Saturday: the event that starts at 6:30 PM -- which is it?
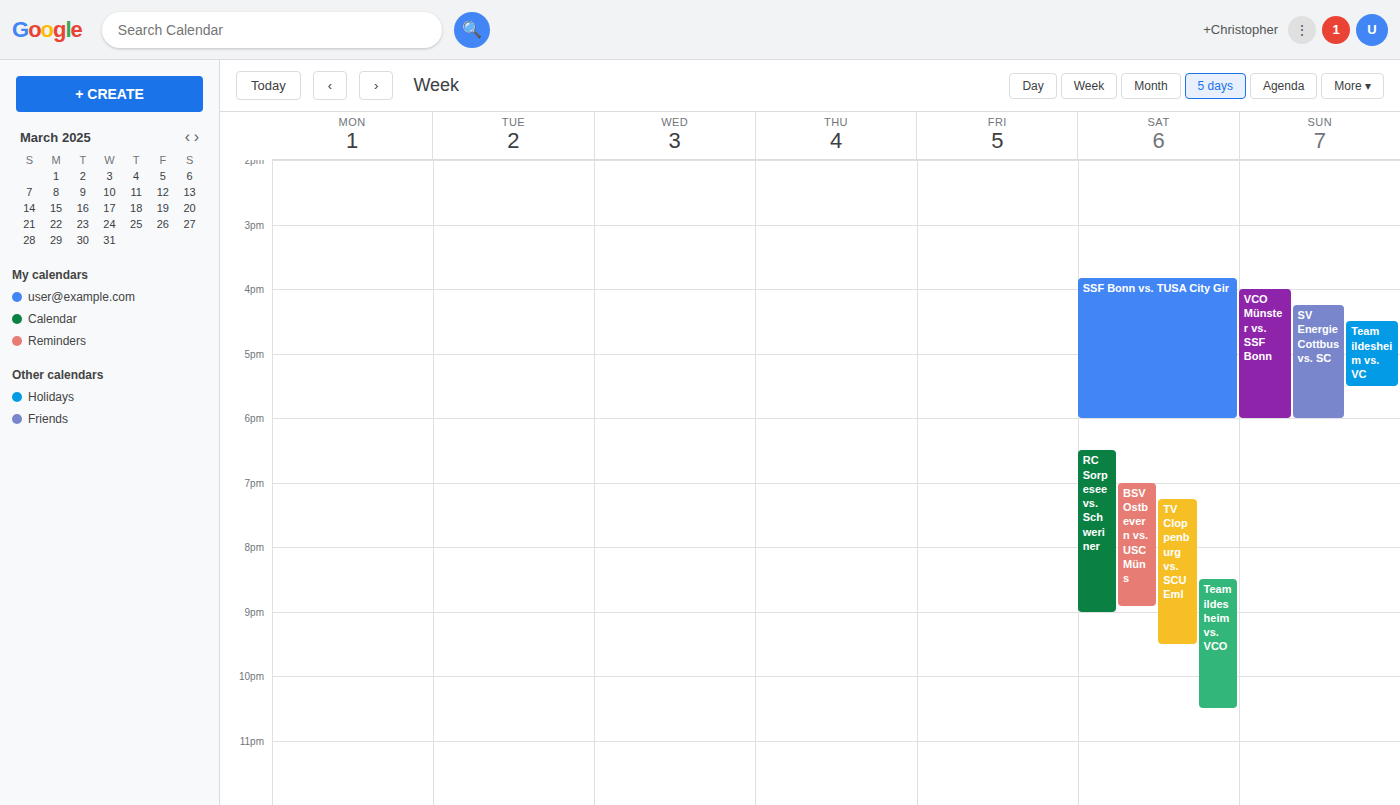
"RC Sorpesee vs. Schweriner"